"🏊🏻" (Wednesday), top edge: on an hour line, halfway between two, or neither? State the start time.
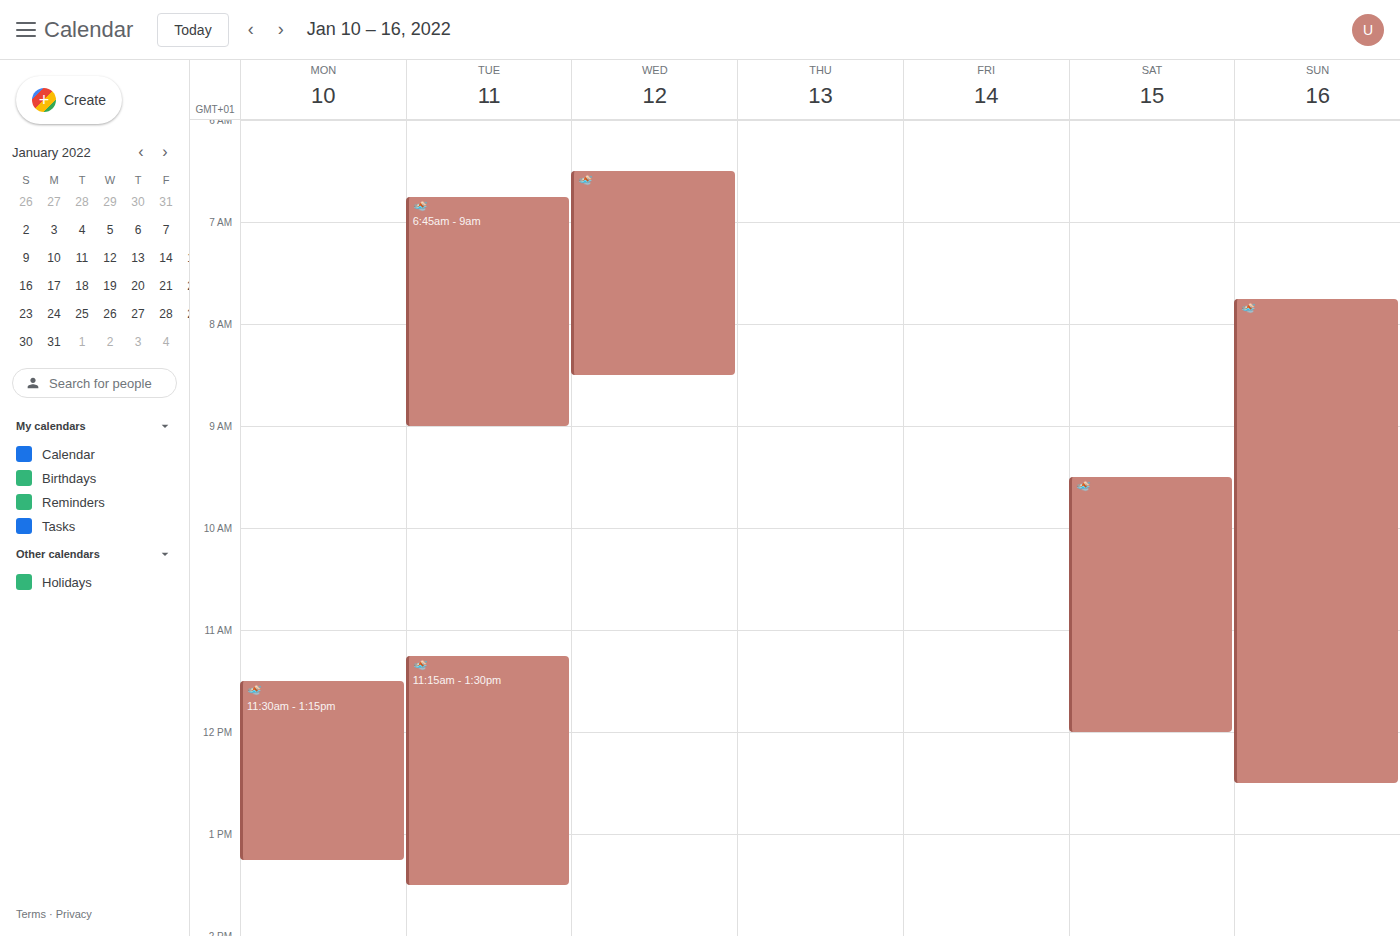
06:30 -- halfway between the 06:00 and 07:00 lines.